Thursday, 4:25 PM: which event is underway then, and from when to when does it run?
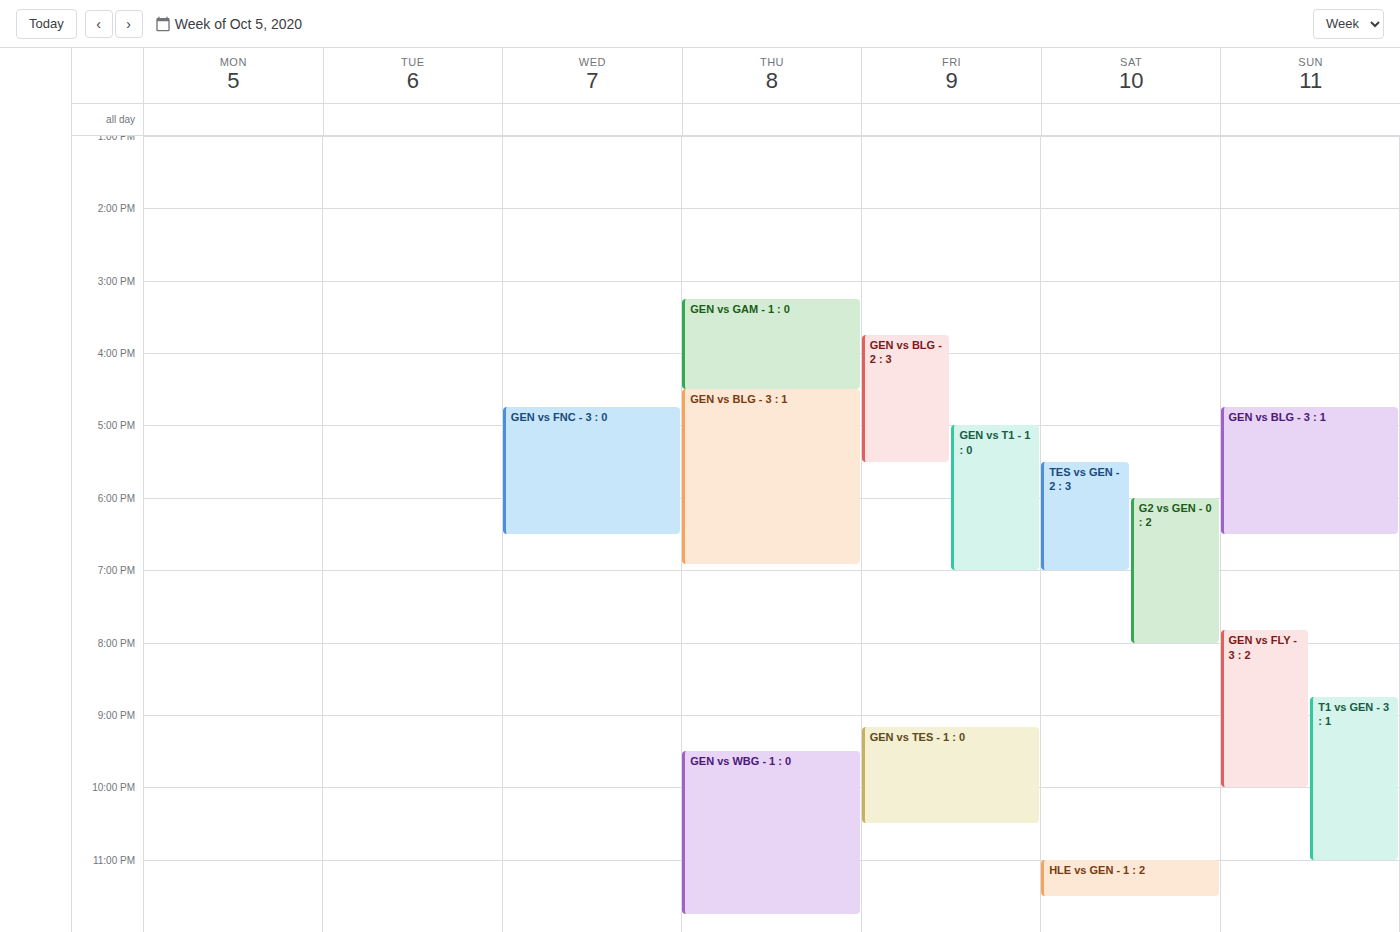
"GEN vs GAM - 1 : 0", 3:15 PM to 4:30 PM